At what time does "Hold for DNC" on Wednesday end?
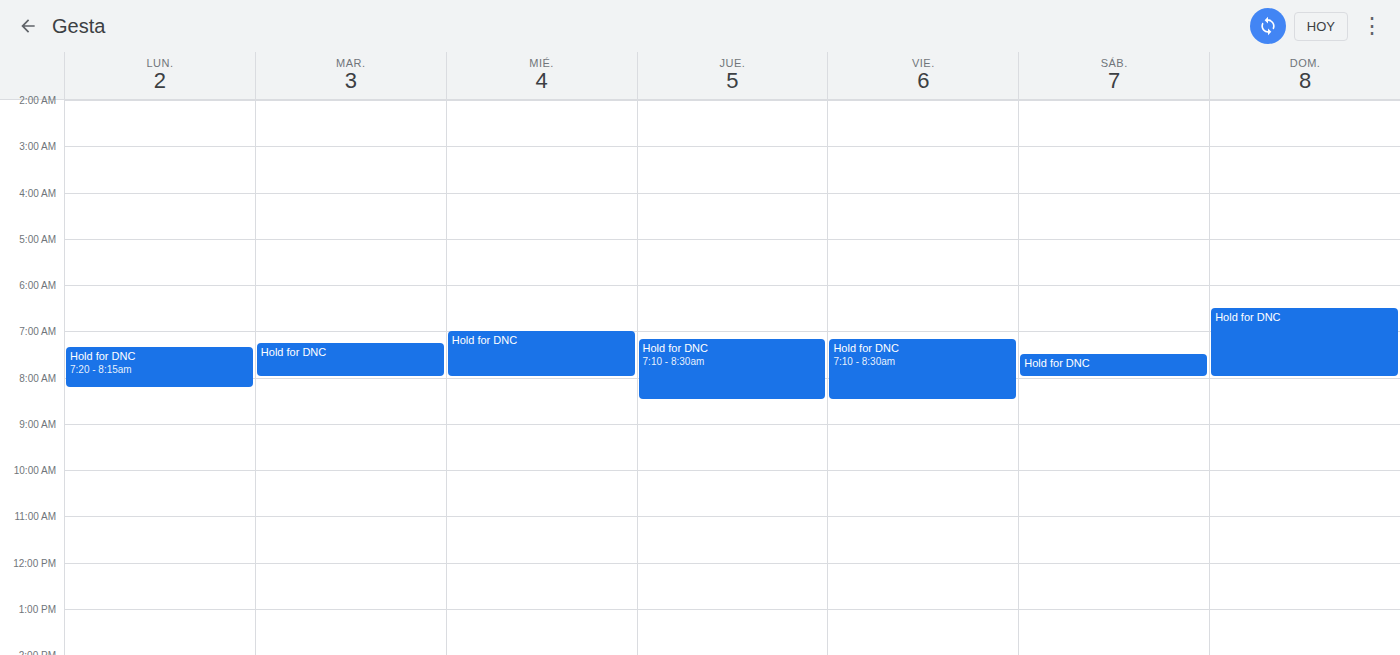
8:00 AM